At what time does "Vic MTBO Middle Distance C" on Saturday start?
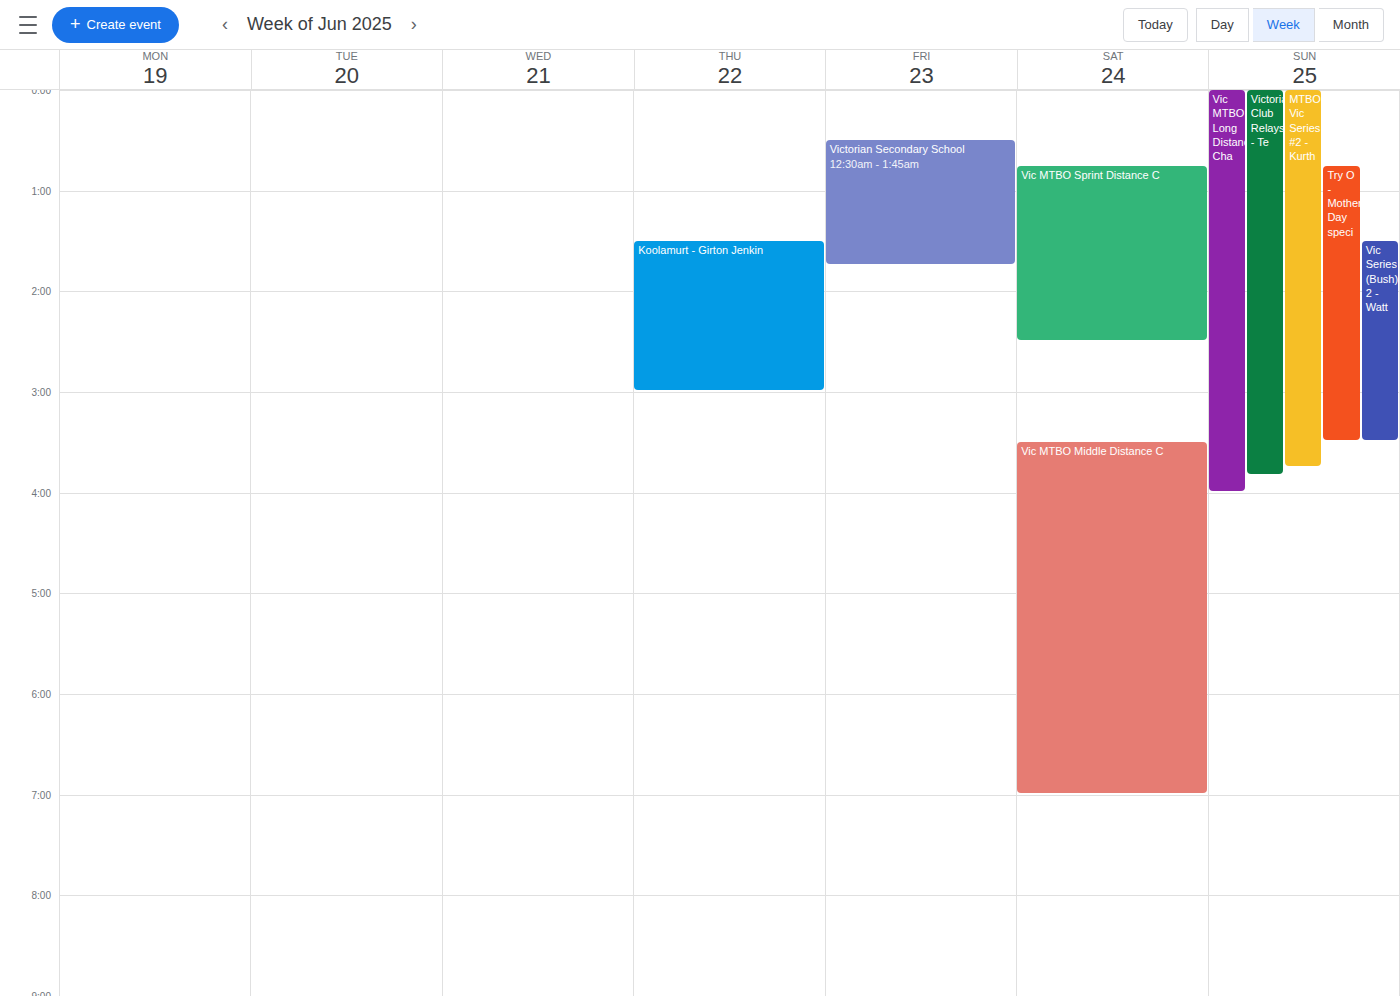
3:30 AM